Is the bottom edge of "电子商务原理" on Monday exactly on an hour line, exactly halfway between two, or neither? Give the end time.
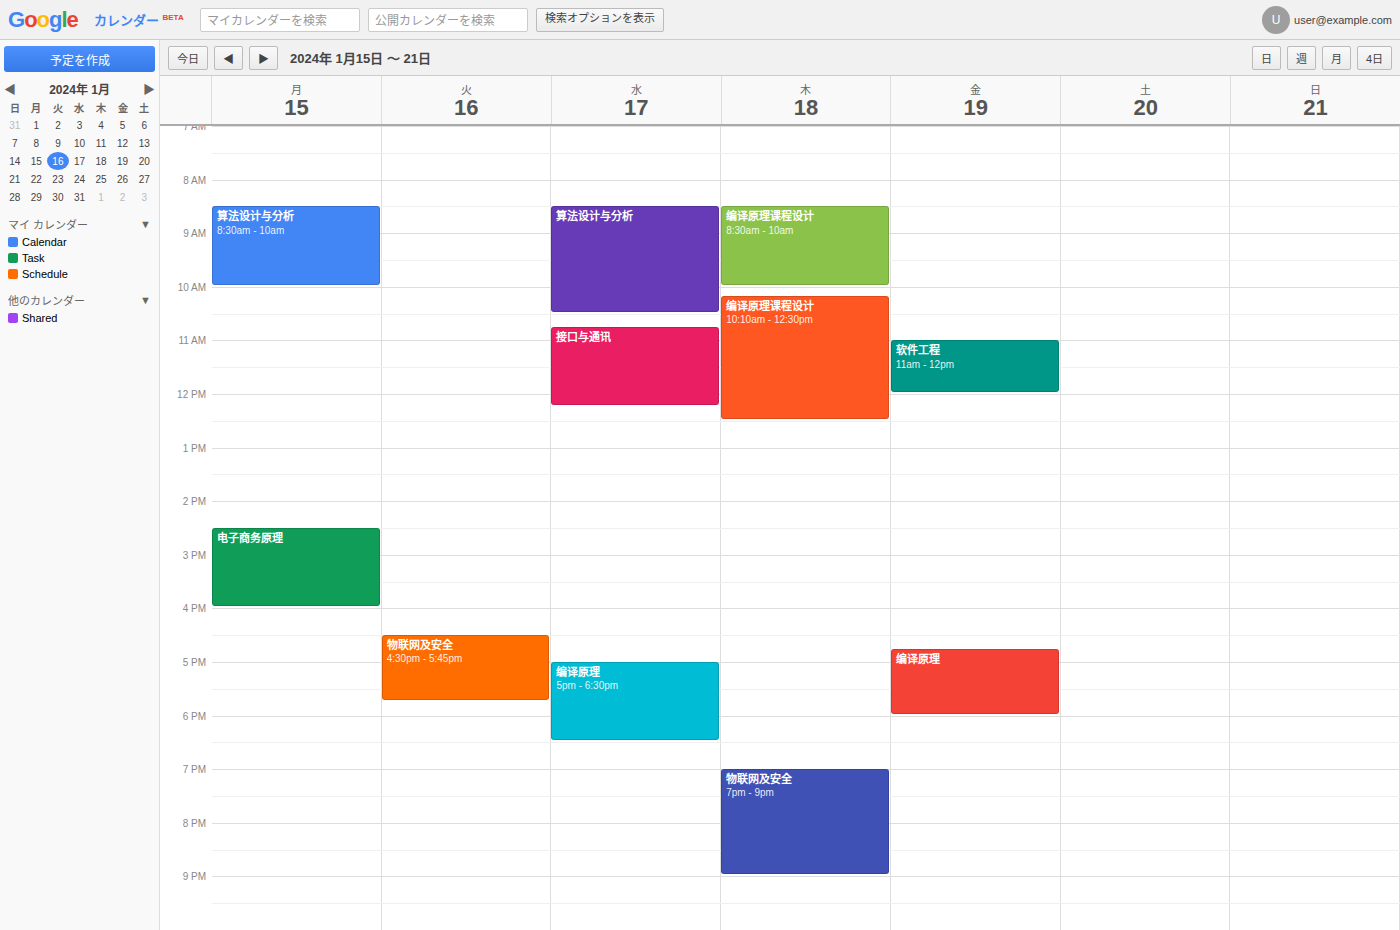
4:00 PM -- exactly on the 4 PM line.